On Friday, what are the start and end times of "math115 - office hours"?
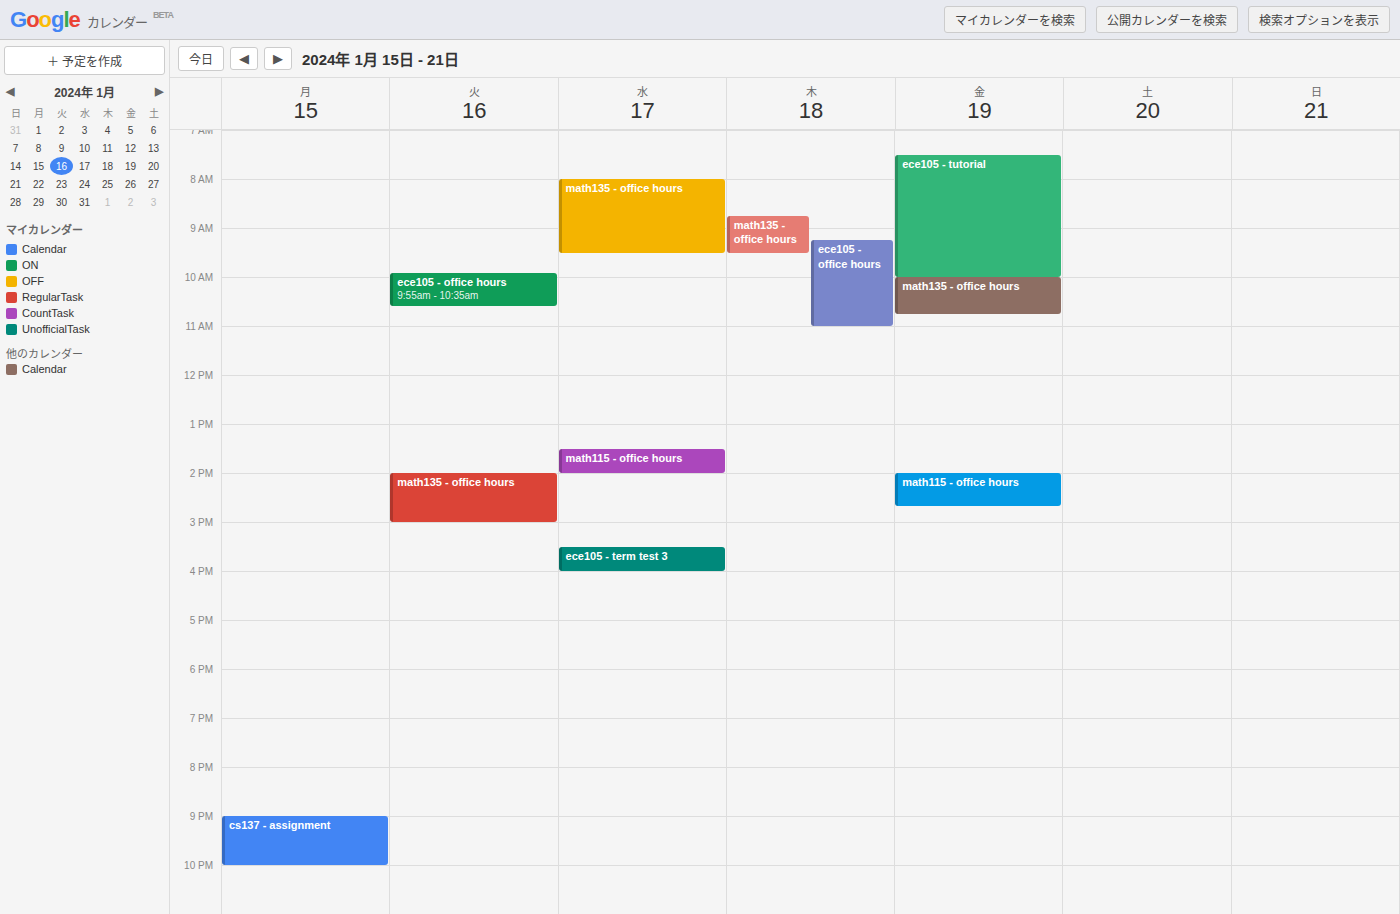
2:00 PM to 2:40 PM